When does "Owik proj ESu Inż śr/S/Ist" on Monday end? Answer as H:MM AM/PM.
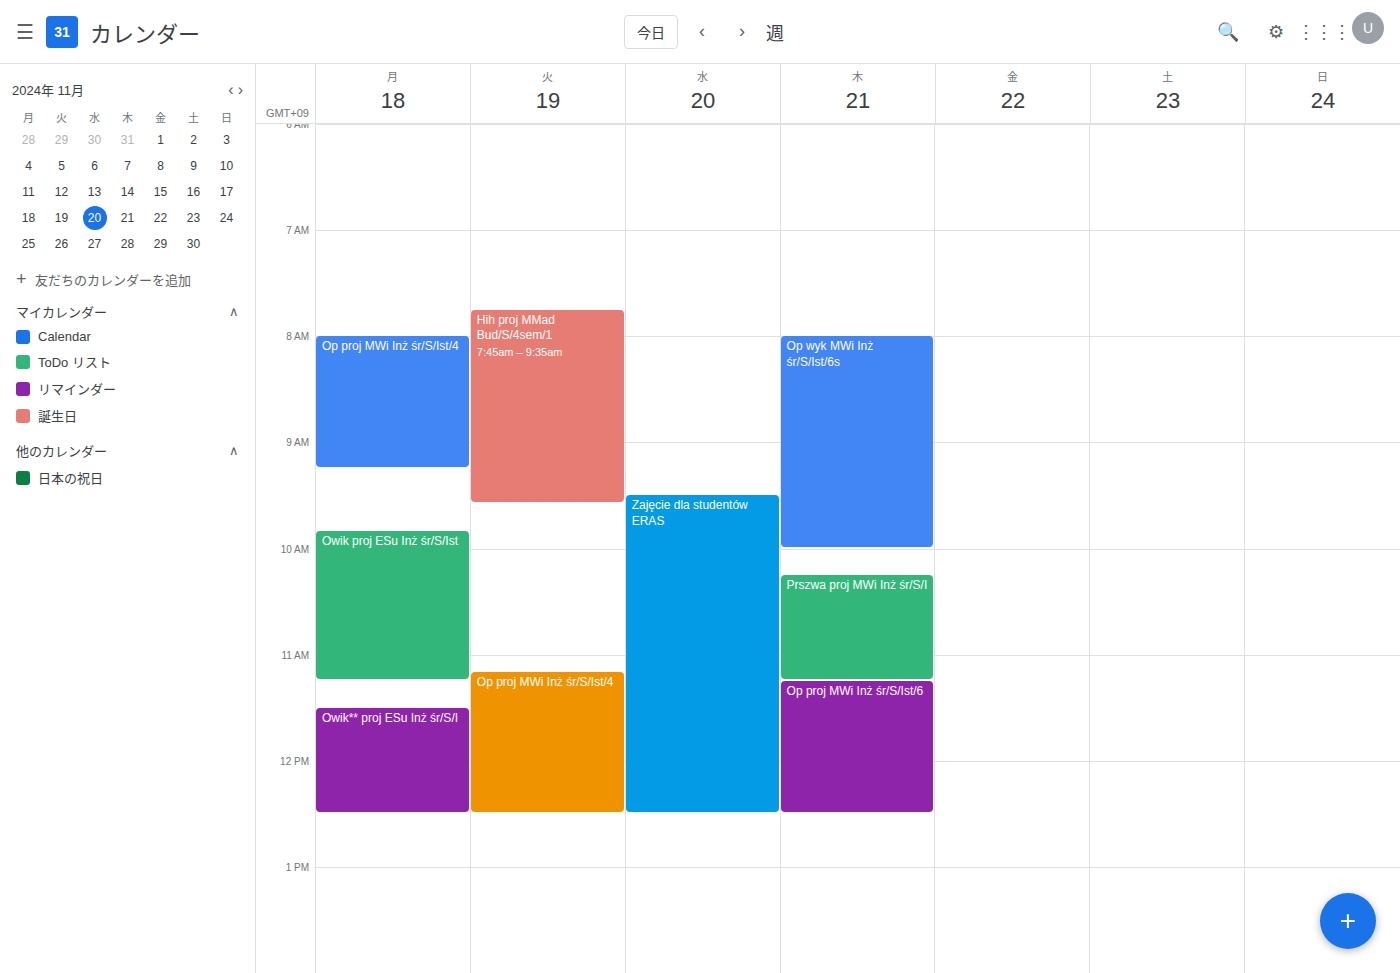
11:15 AM